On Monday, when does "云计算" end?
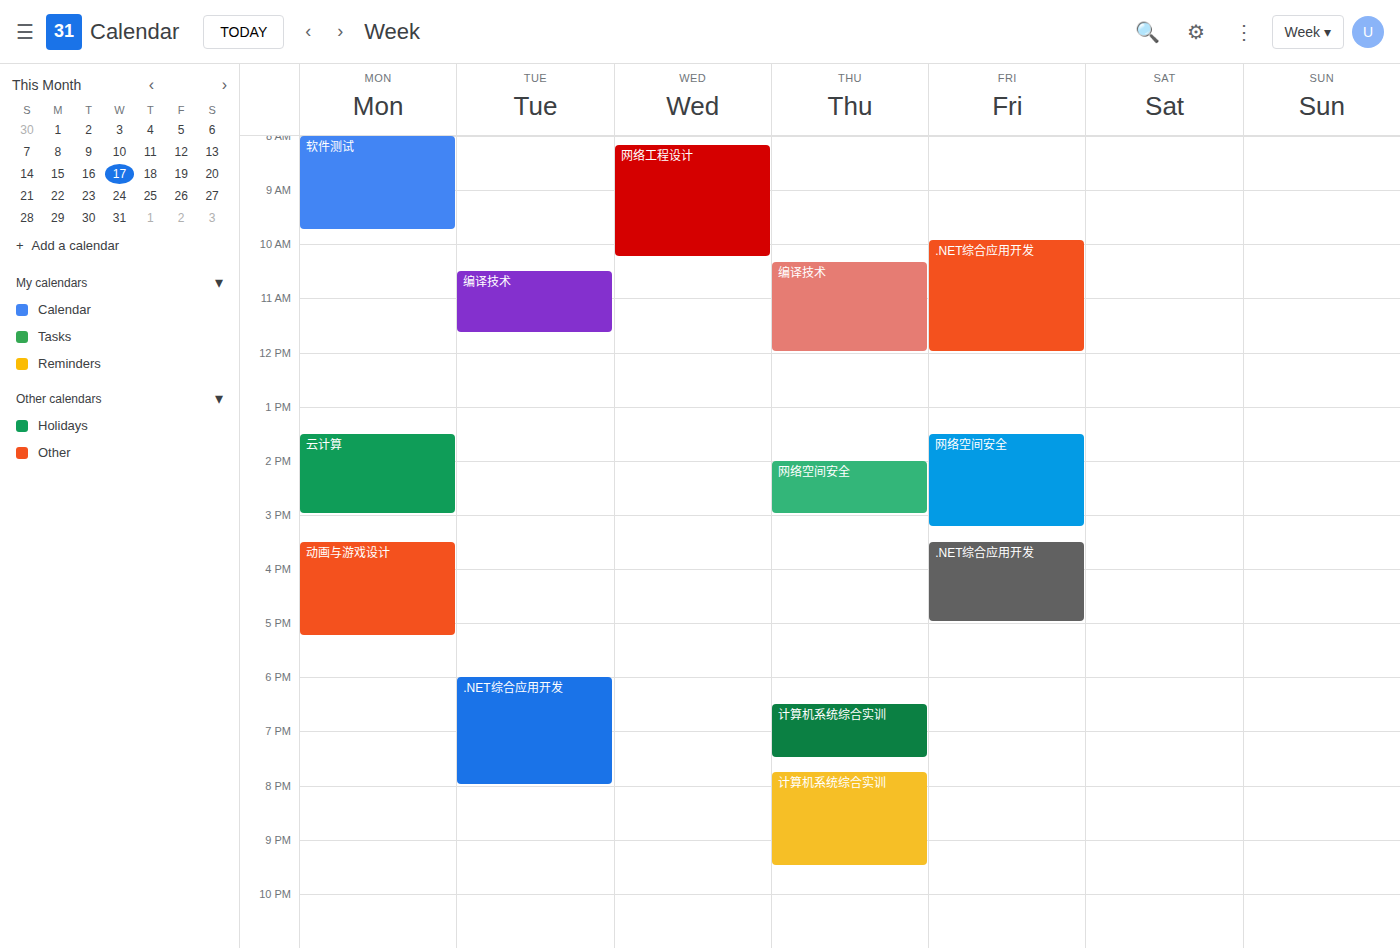
3:00 PM